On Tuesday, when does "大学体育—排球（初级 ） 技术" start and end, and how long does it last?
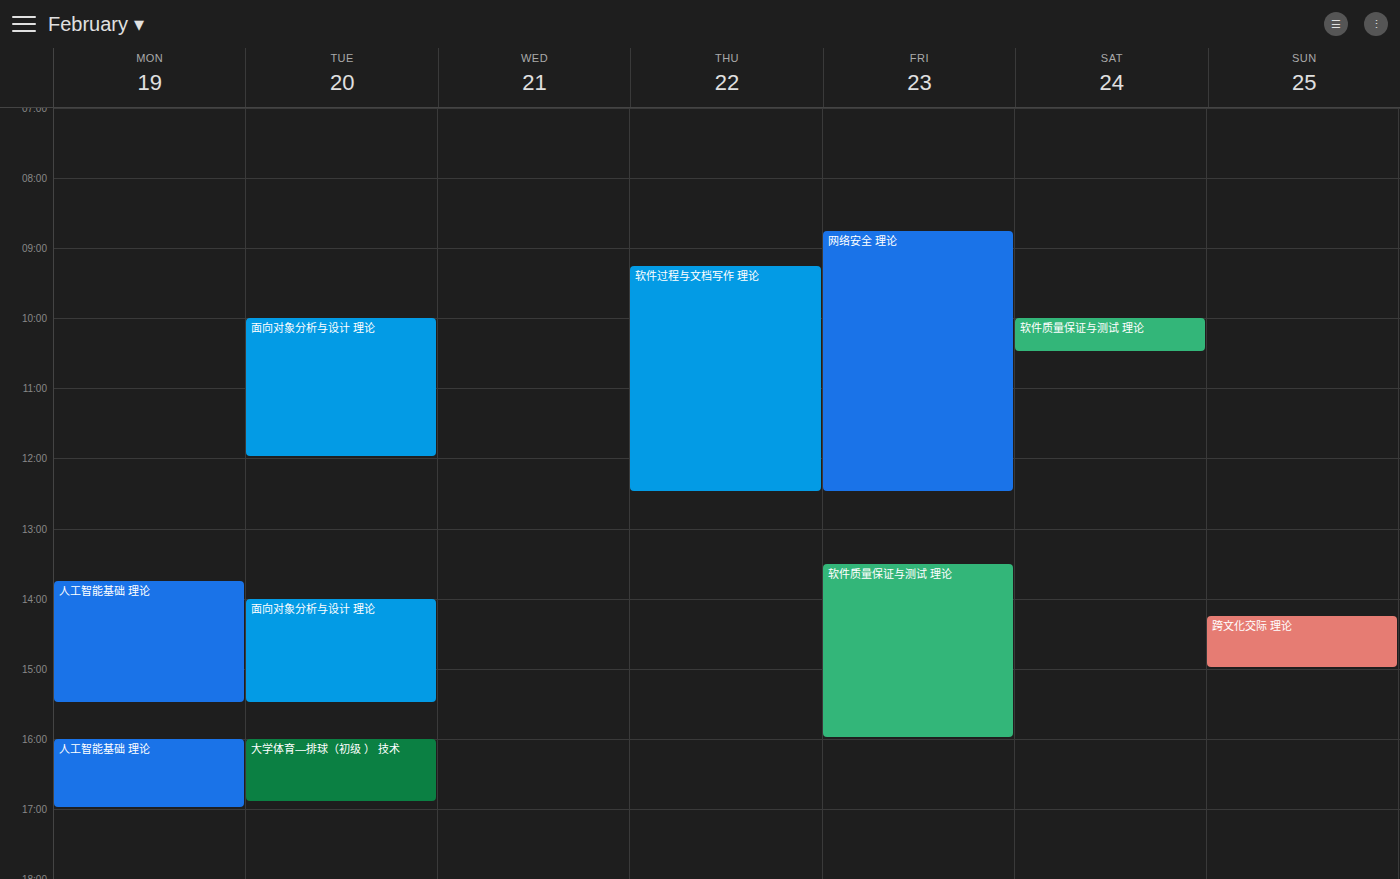
16:00 to 16:55, 55 minutes